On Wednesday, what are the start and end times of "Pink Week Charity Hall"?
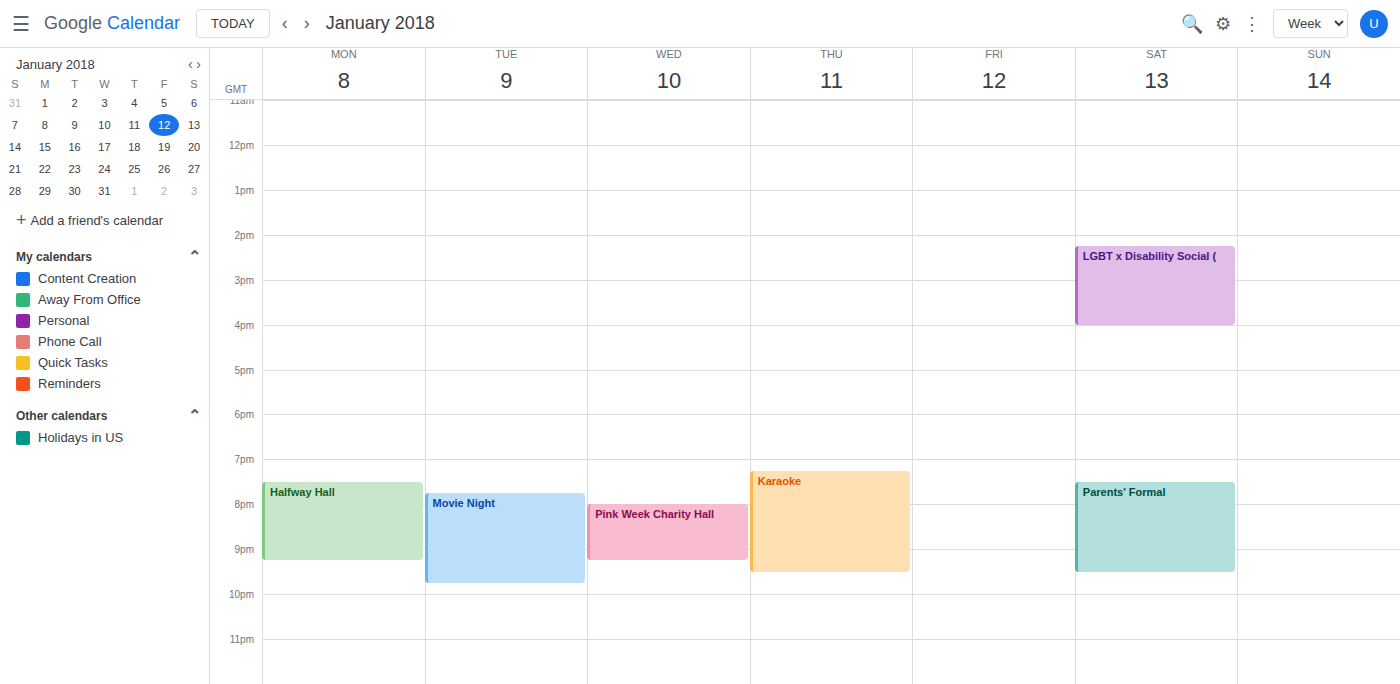
8:00 PM to 9:15 PM